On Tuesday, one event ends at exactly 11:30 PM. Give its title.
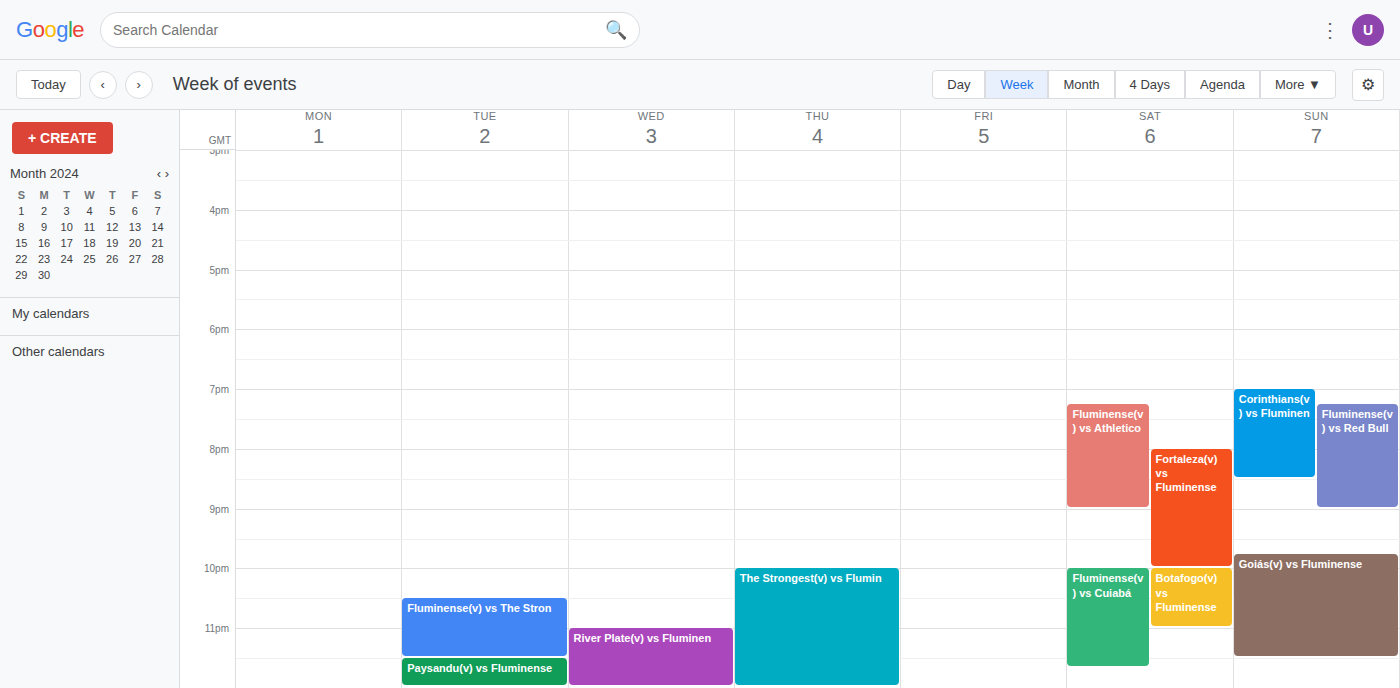
"Fluminense(v) vs The Stron"